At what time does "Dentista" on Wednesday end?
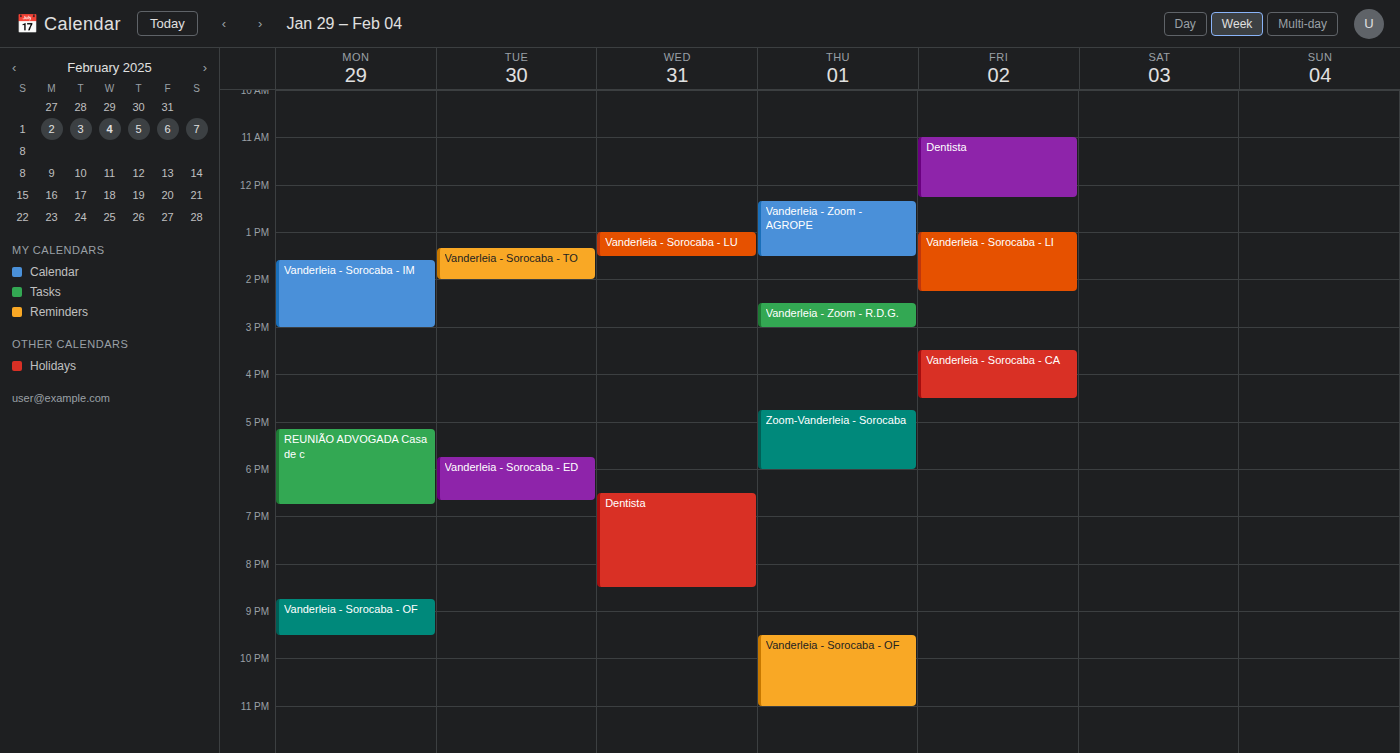
8:30 PM